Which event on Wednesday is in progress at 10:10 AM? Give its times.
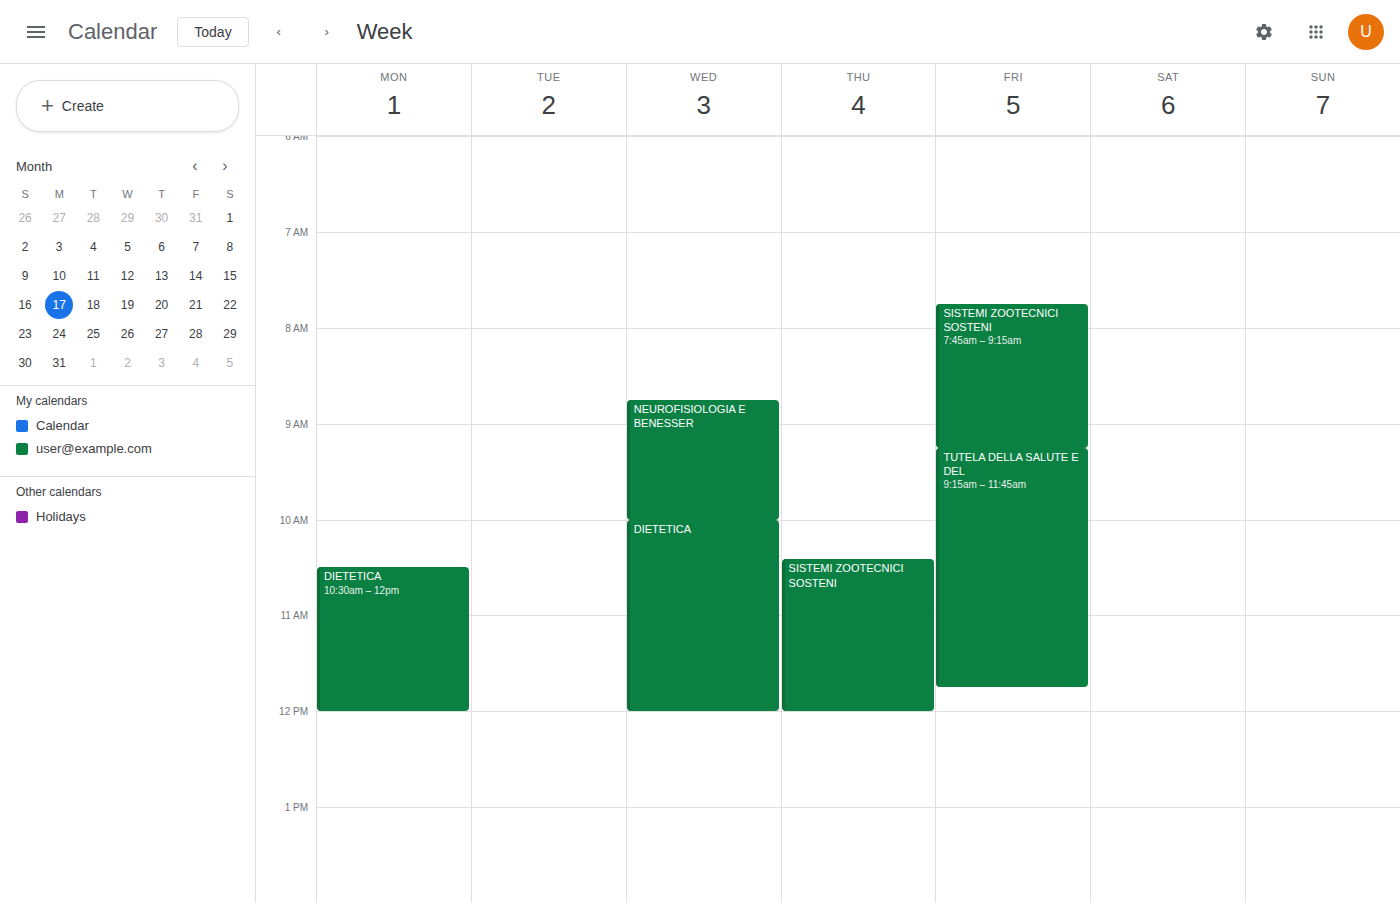
"DIETETICA", 10:00 AM to 12:00 PM